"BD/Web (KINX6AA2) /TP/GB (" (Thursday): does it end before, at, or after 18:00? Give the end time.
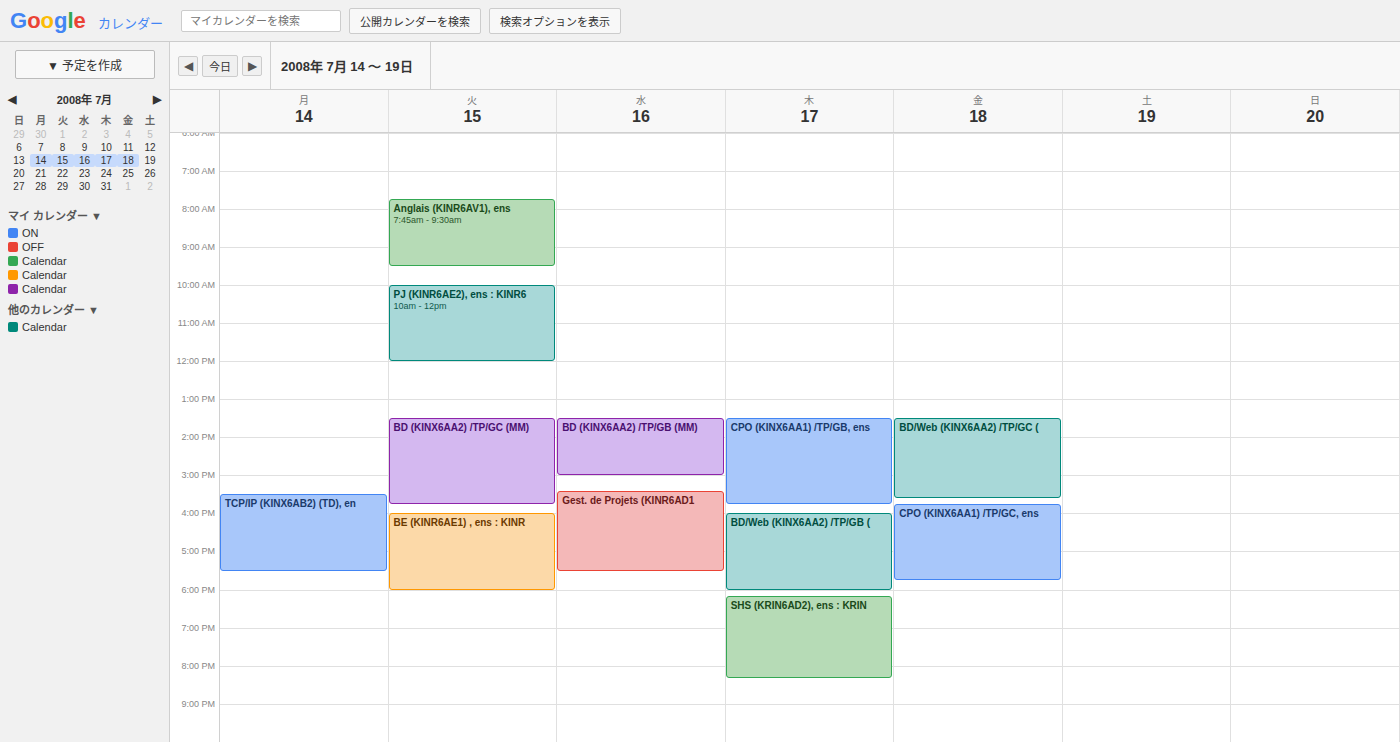
18:00 -- exactly at 18:00, on the 18:00 line.